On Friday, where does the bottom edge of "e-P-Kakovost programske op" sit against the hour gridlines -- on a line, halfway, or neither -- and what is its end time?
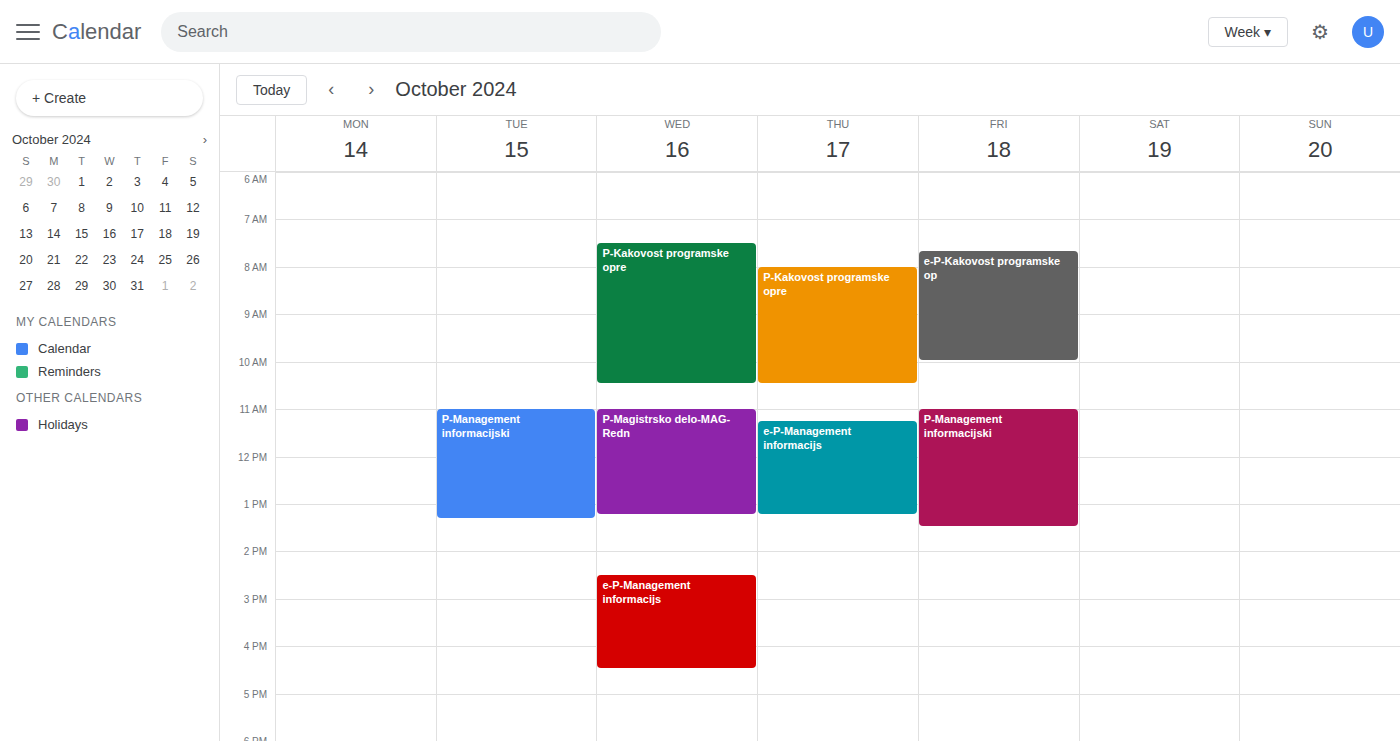
10:00 AM -- exactly on the 10 AM line.